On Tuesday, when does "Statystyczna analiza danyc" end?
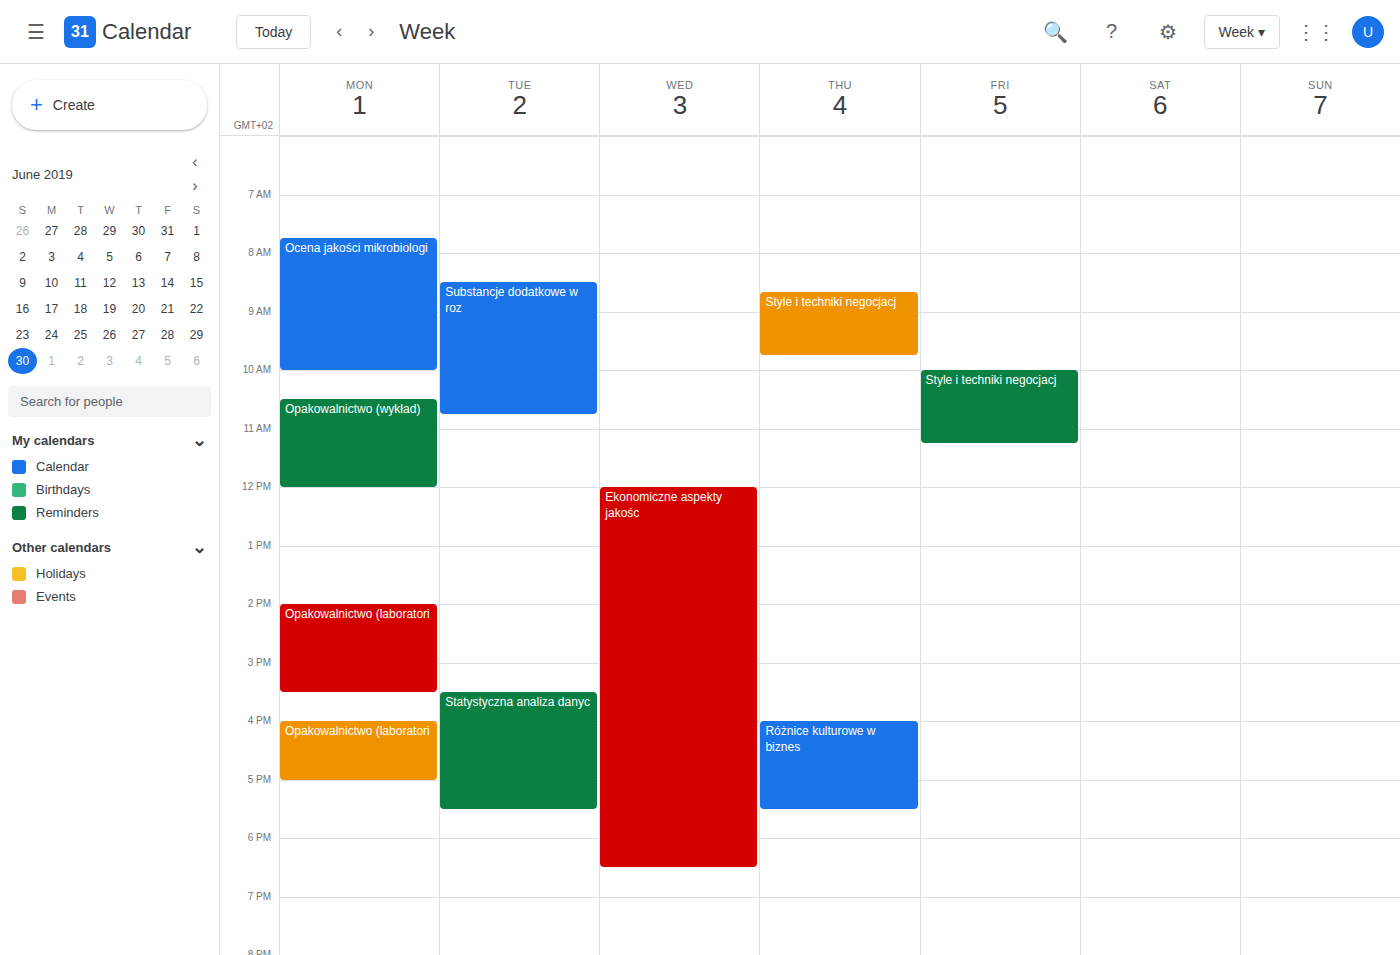
5:30 PM